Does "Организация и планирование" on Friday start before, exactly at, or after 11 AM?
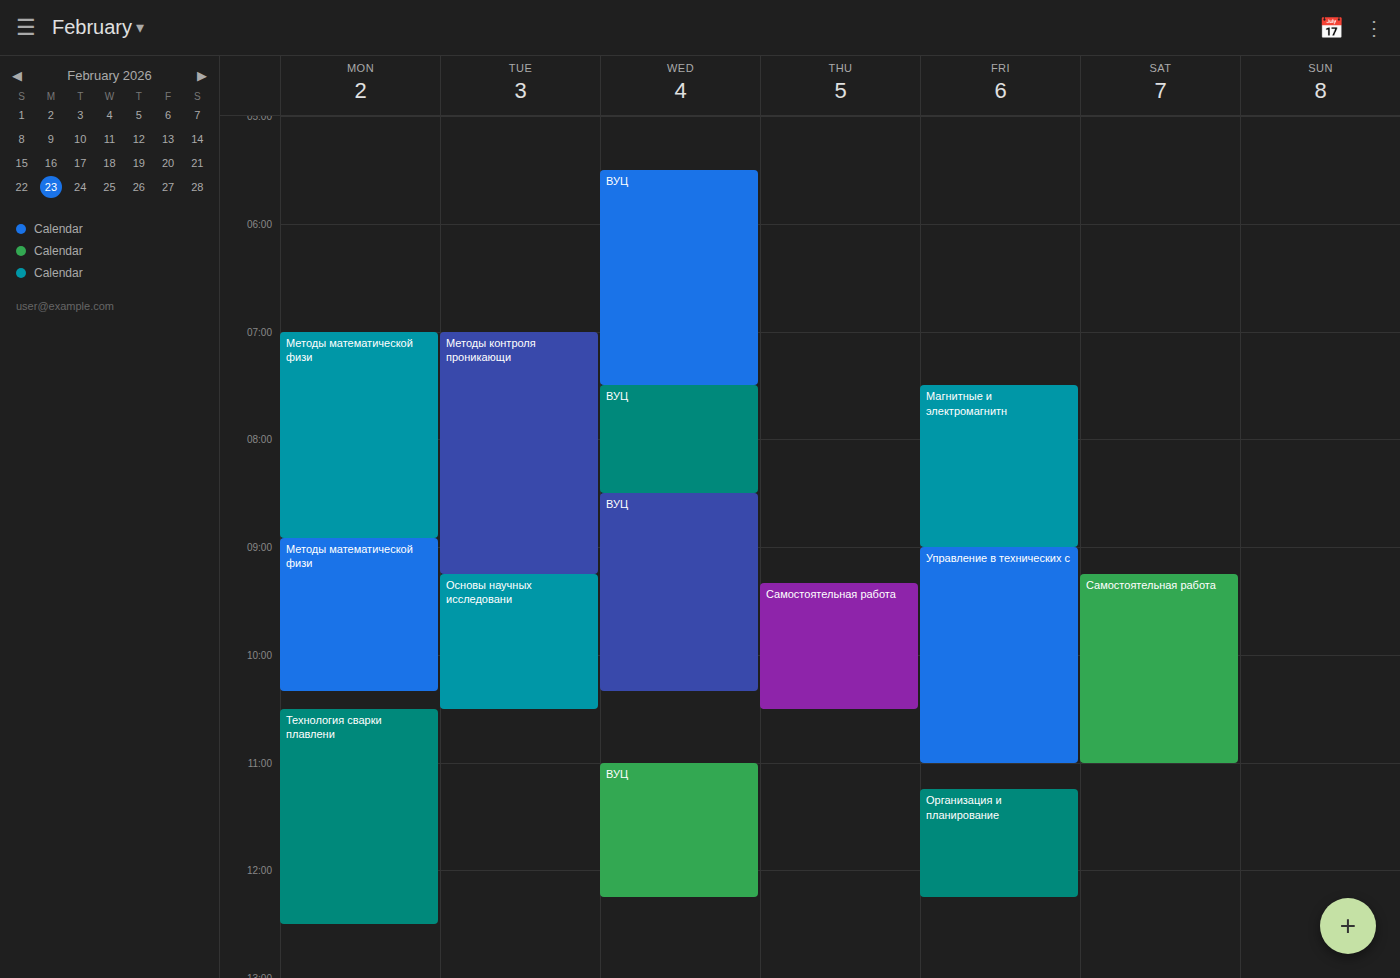
11:15 AM -- after 11 AM, 15 minutes below the 11 AM line.